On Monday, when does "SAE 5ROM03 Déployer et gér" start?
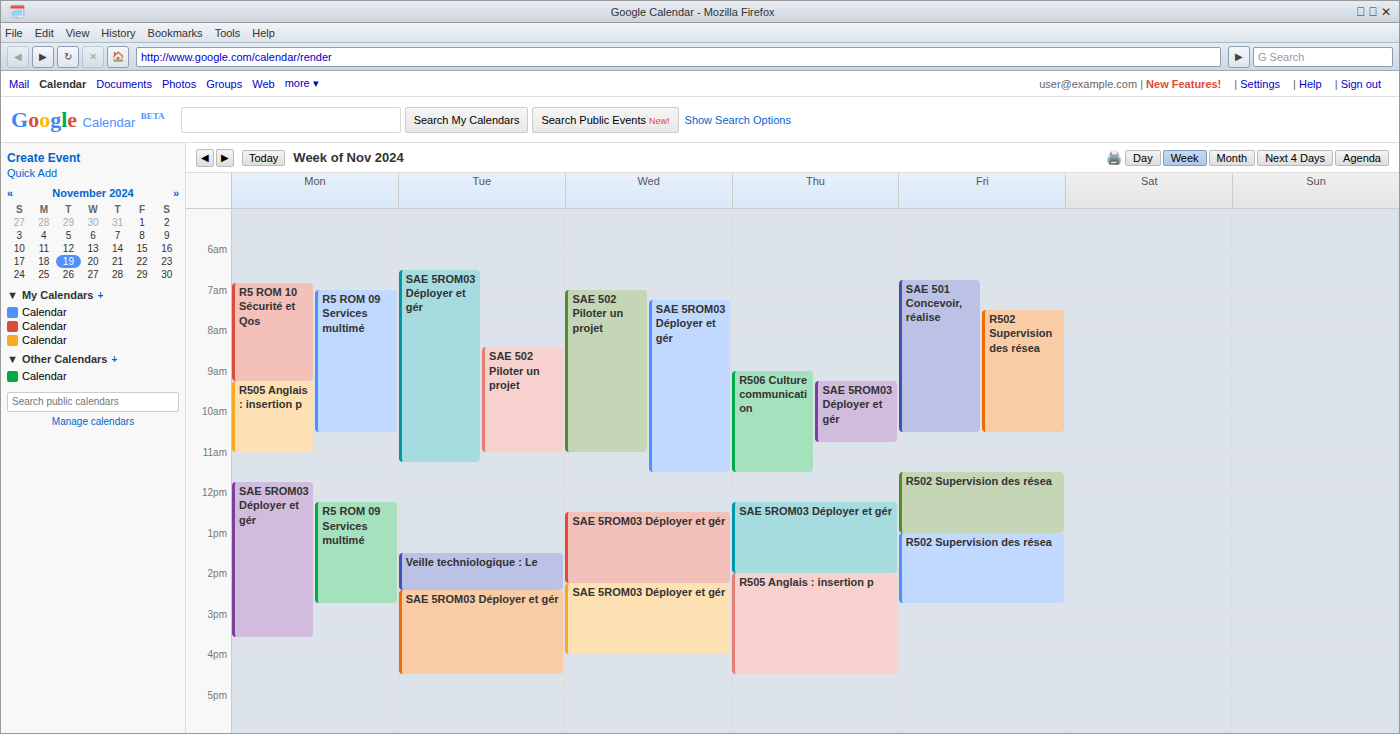
11:45